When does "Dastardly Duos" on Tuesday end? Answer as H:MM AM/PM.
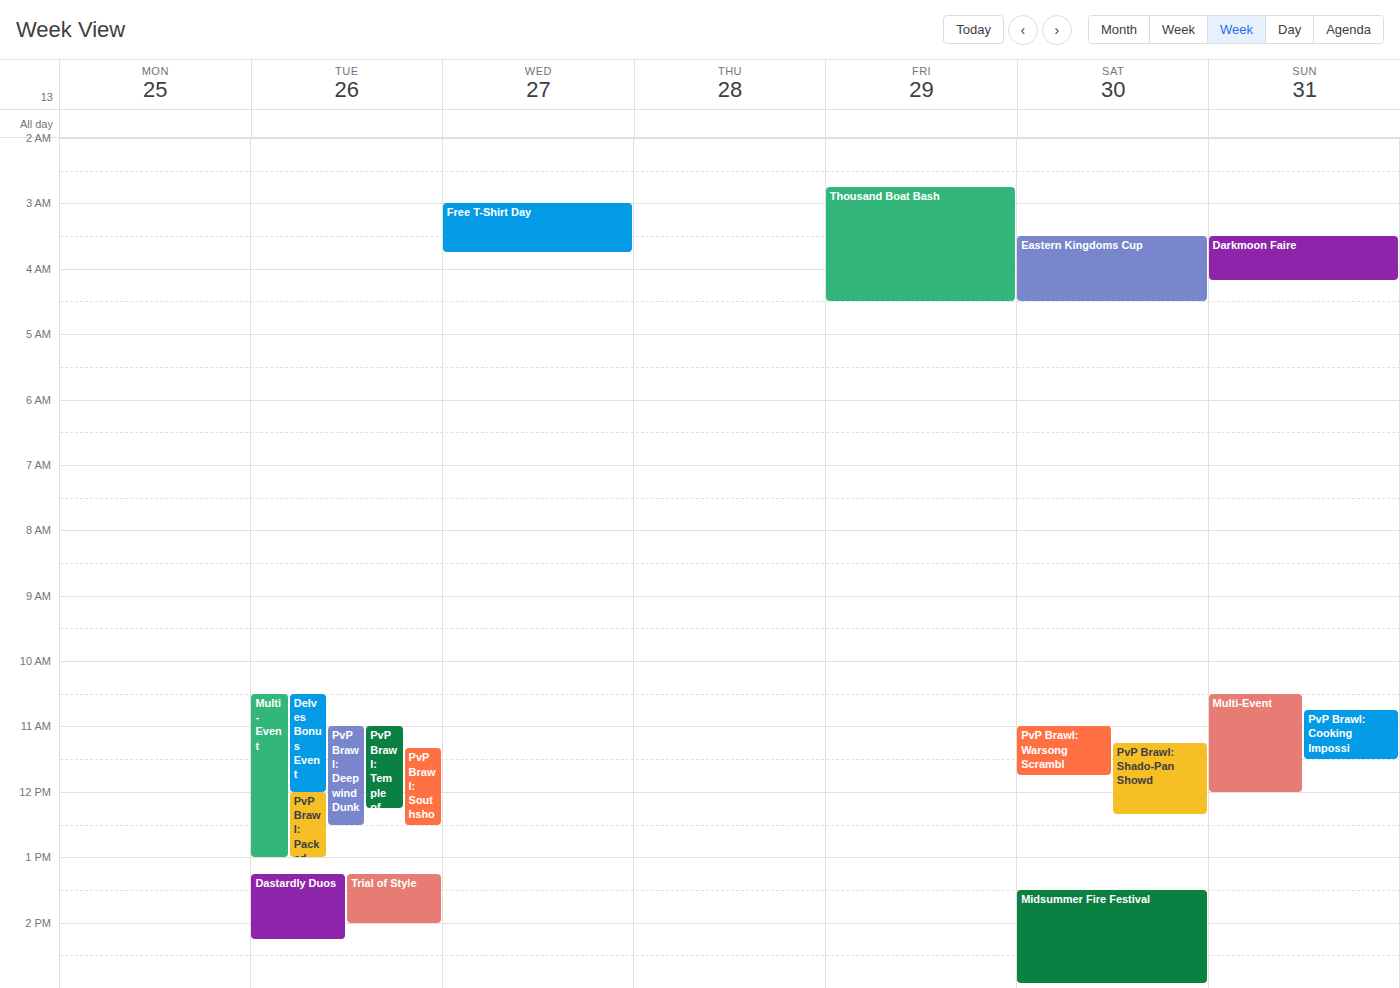
2:15 PM